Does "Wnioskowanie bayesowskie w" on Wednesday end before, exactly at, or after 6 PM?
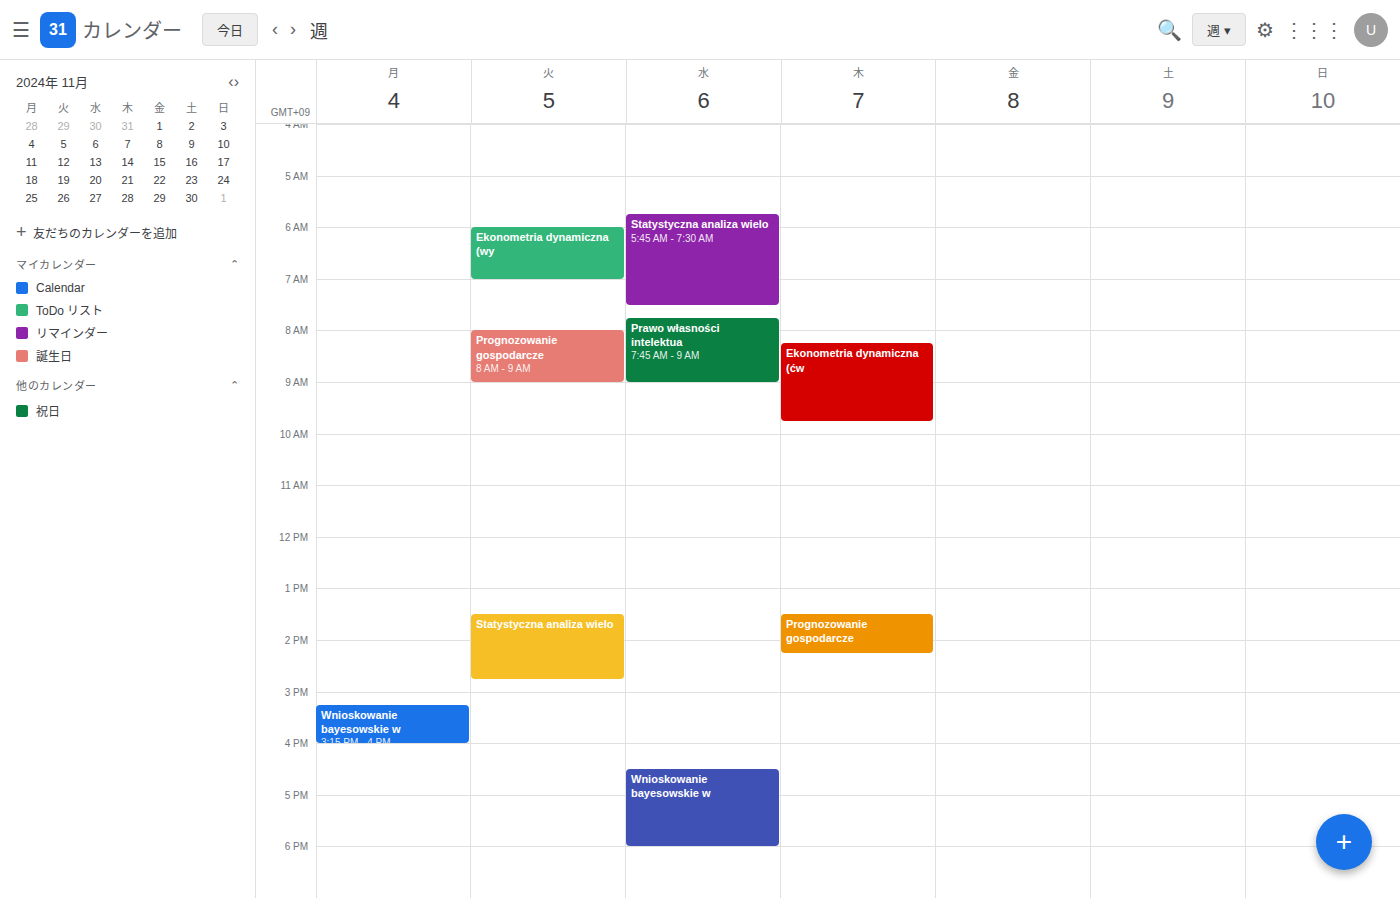
6:00 PM -- exactly at 6 PM, on the 6 PM line.